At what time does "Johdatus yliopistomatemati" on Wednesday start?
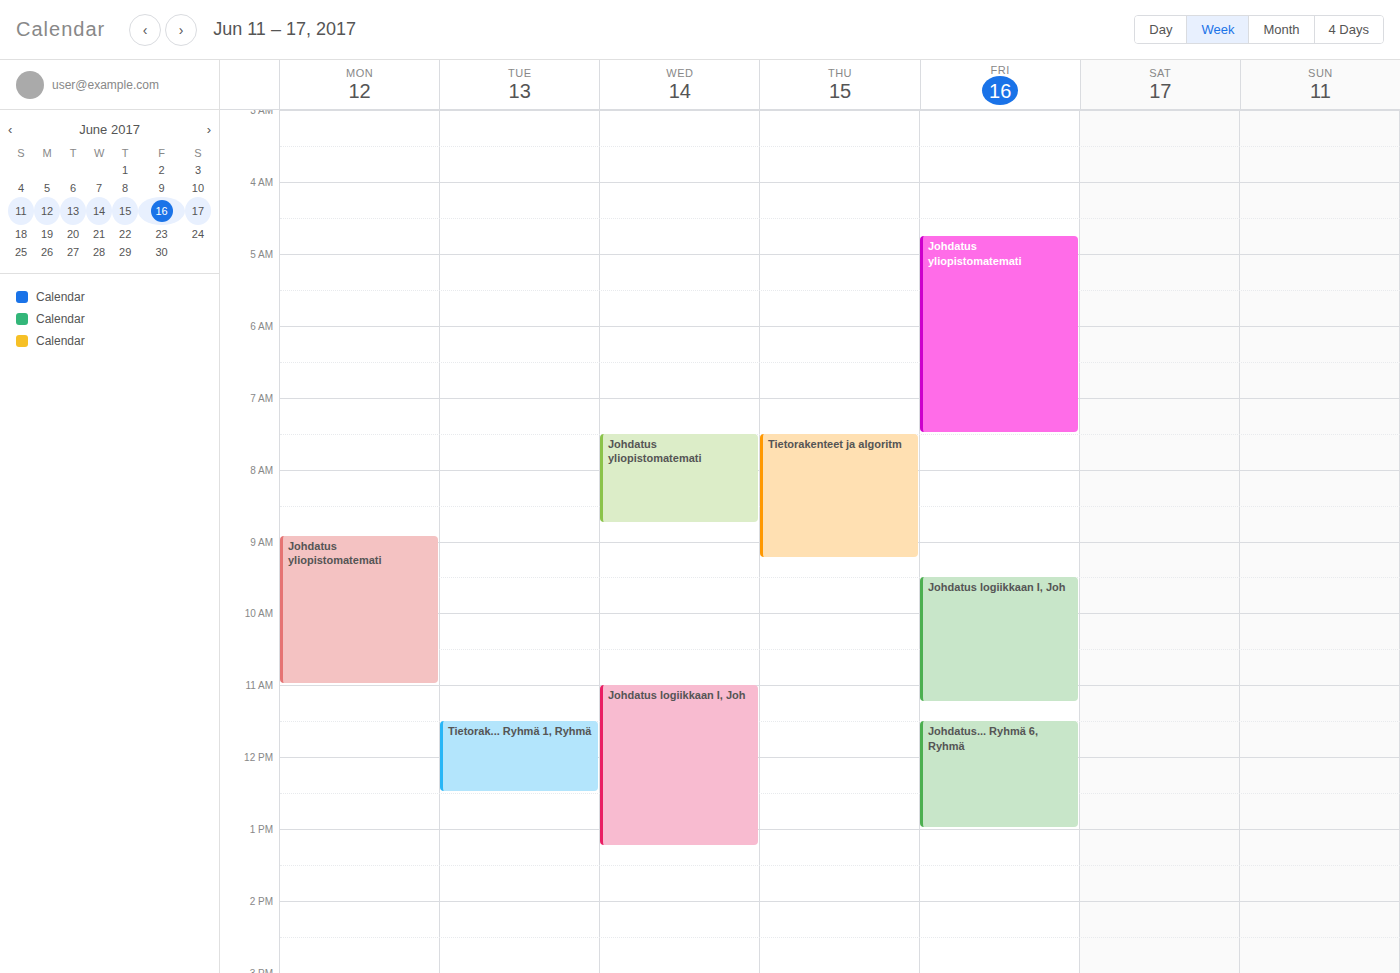
7:30 AM